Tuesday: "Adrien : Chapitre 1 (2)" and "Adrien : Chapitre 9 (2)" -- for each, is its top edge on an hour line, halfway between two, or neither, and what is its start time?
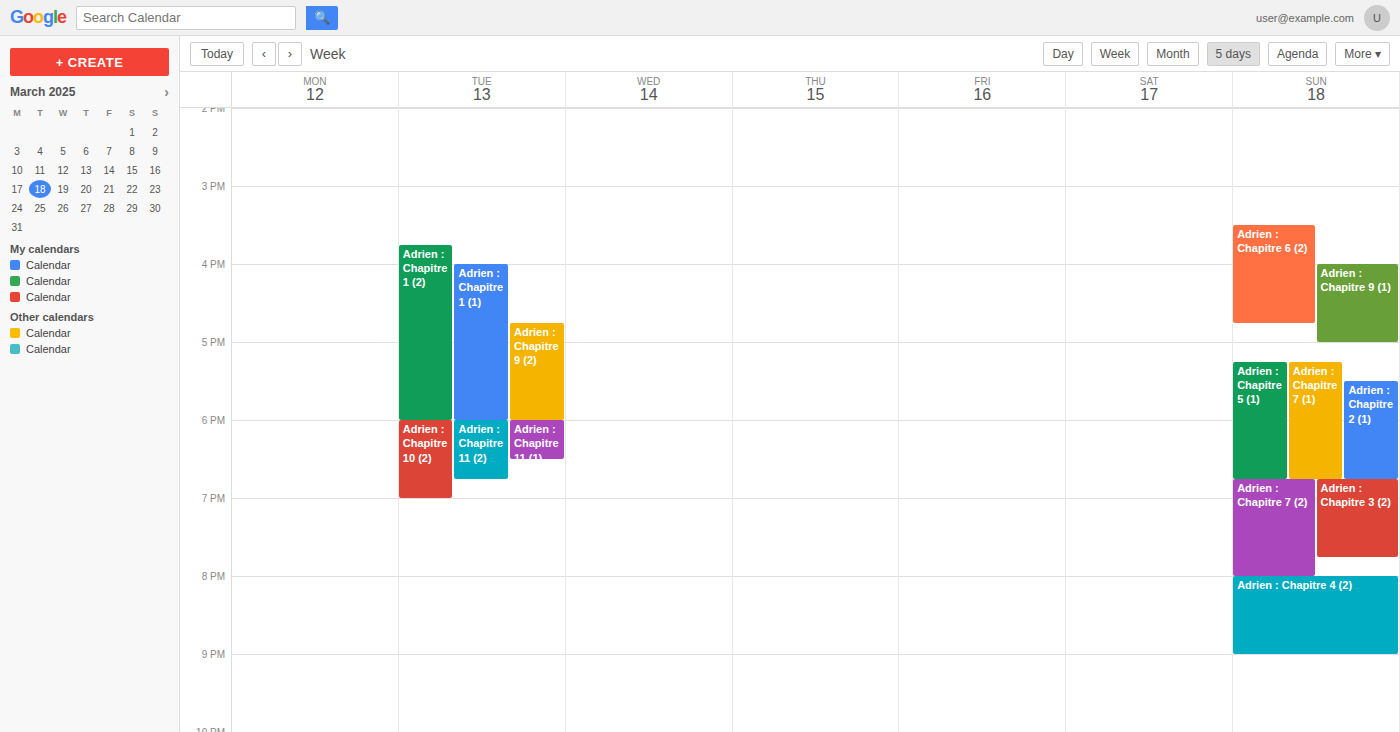
"Adrien : Chapitre 1 (2)": 3:45 PM, neither: three quarters of the way from the 3 PM line to the 4 PM line. "Adrien : Chapitre 9 (2)": 4:45 PM, neither: three quarters of the way from the 4 PM line to the 5 PM line.